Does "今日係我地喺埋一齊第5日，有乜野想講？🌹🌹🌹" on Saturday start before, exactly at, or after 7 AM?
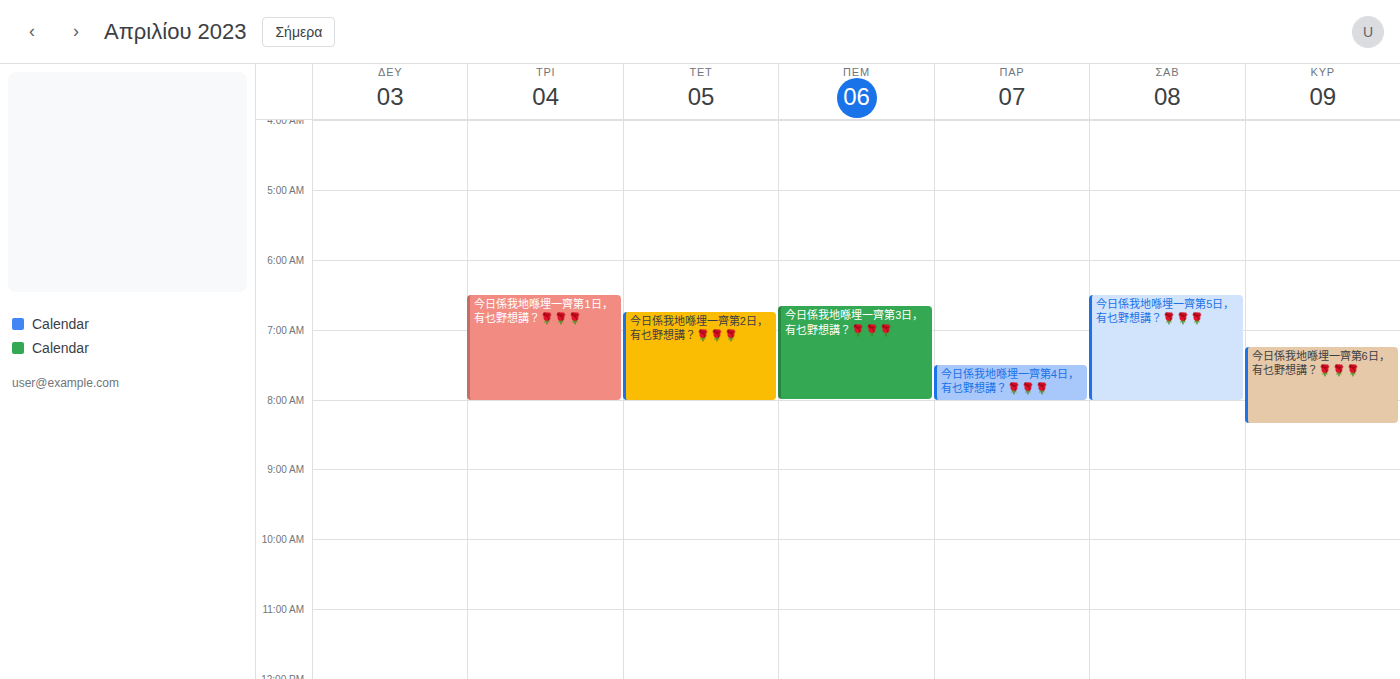
6:30 AM -- before 7 AM, 30 minutes above the 7 AM line.